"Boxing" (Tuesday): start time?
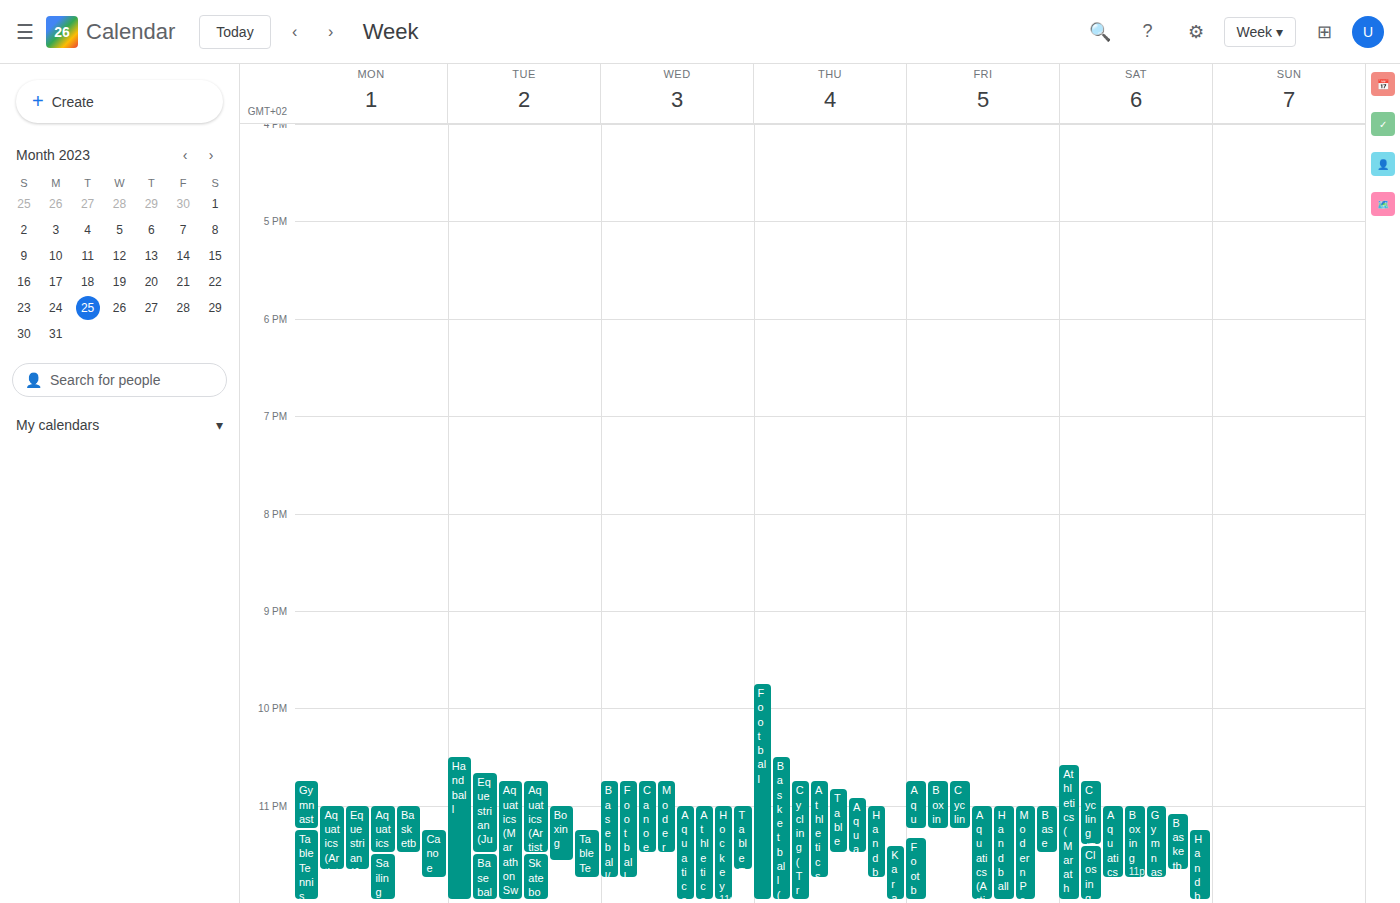
11:00 PM